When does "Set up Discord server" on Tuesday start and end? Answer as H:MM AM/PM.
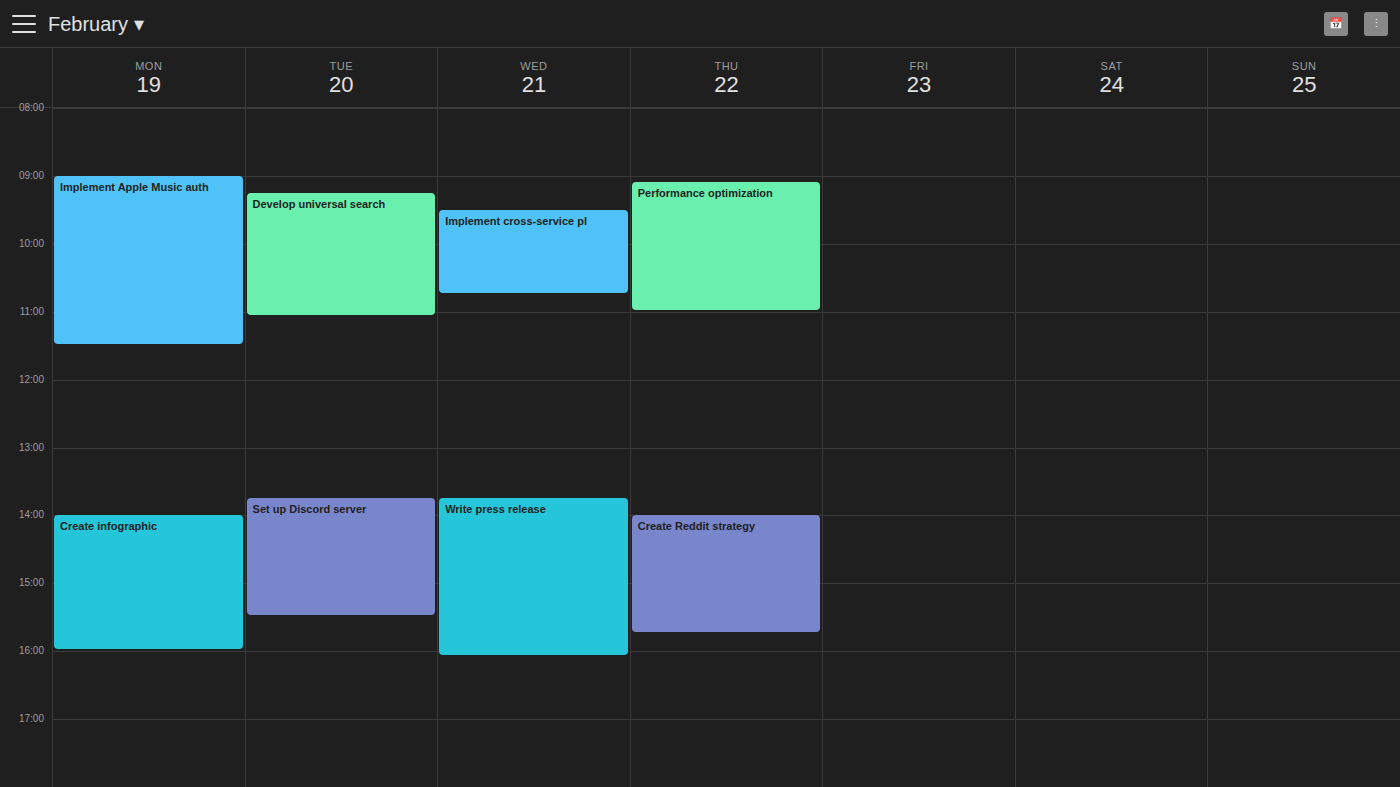
1:45 PM to 3:30 PM